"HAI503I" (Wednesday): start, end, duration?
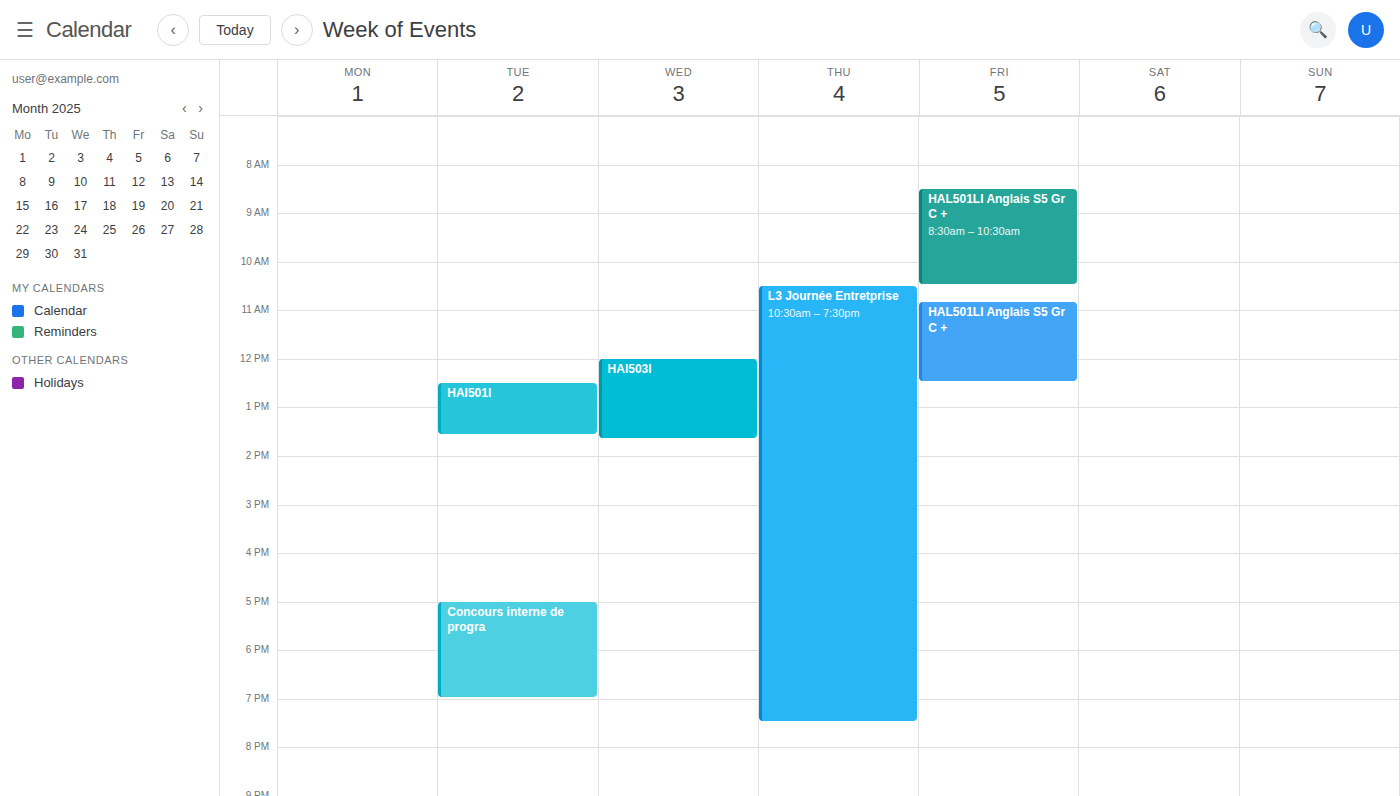
12:00 PM to 1:40 PM, 1 hour 40 minutes